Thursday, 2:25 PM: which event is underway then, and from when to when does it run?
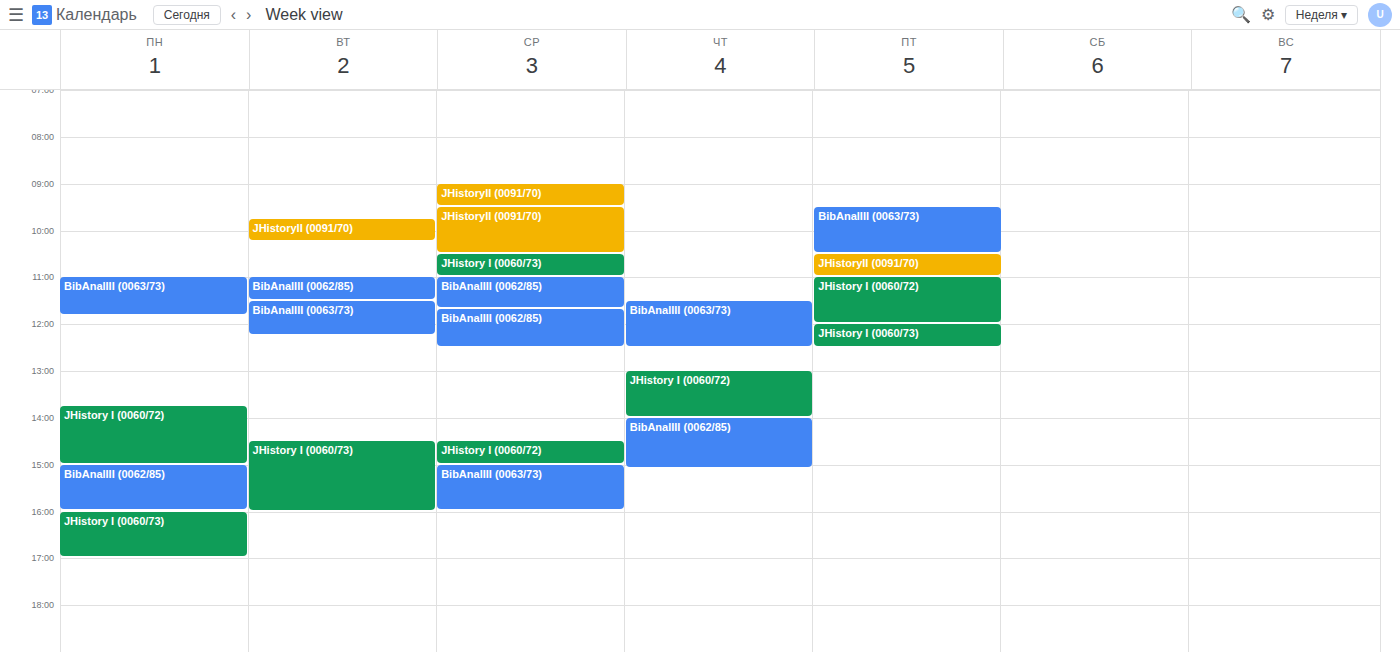
"BibAnalIII (0062/85)", 2:00 PM to 3:05 PM